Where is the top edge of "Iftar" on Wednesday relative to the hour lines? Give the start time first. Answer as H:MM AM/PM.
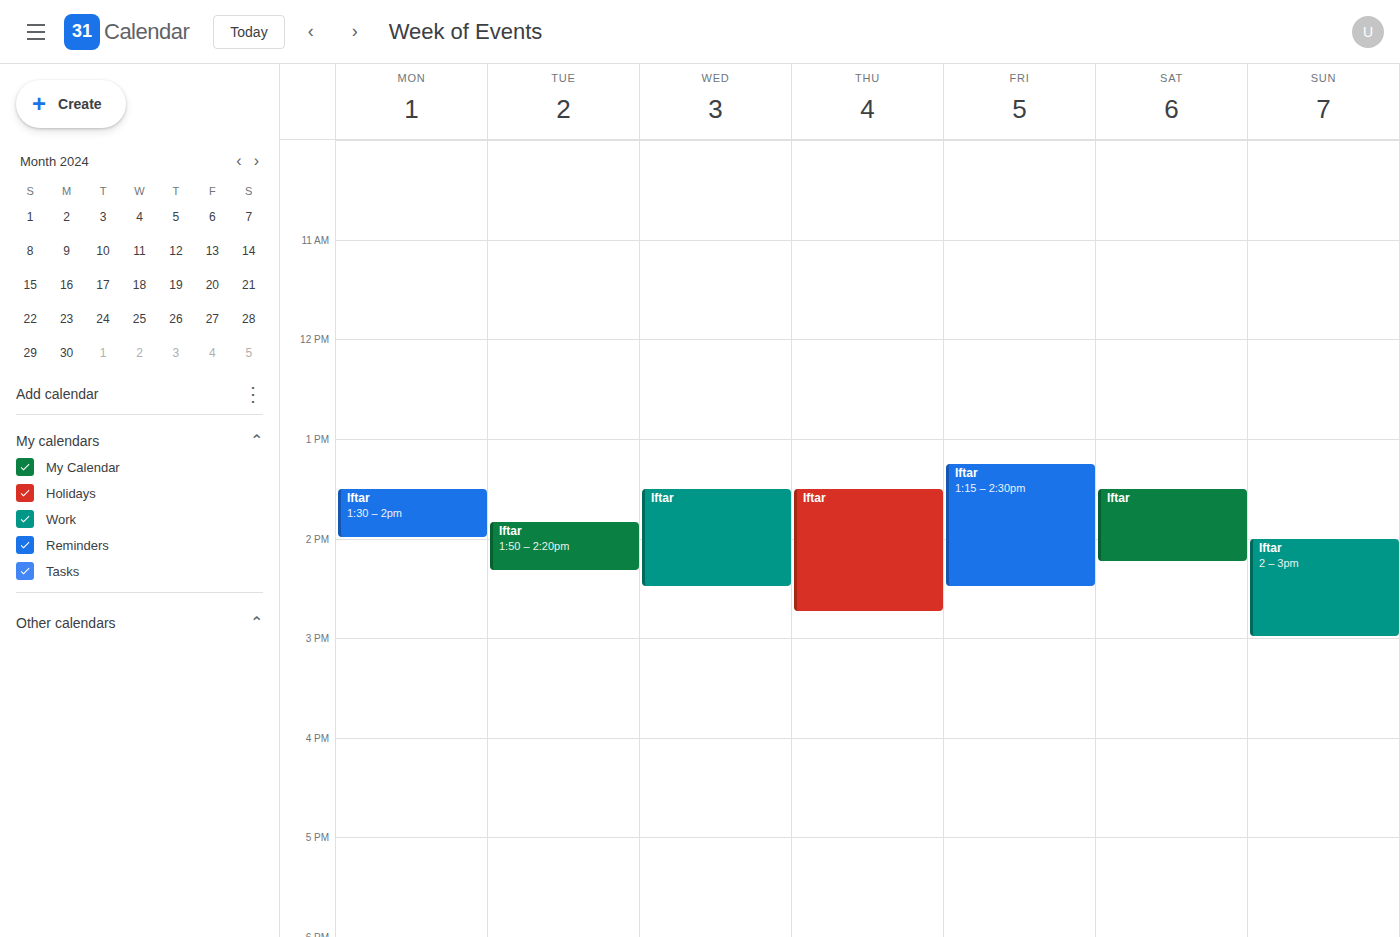
1:30 PM -- halfway between the 1 PM and 2 PM lines.